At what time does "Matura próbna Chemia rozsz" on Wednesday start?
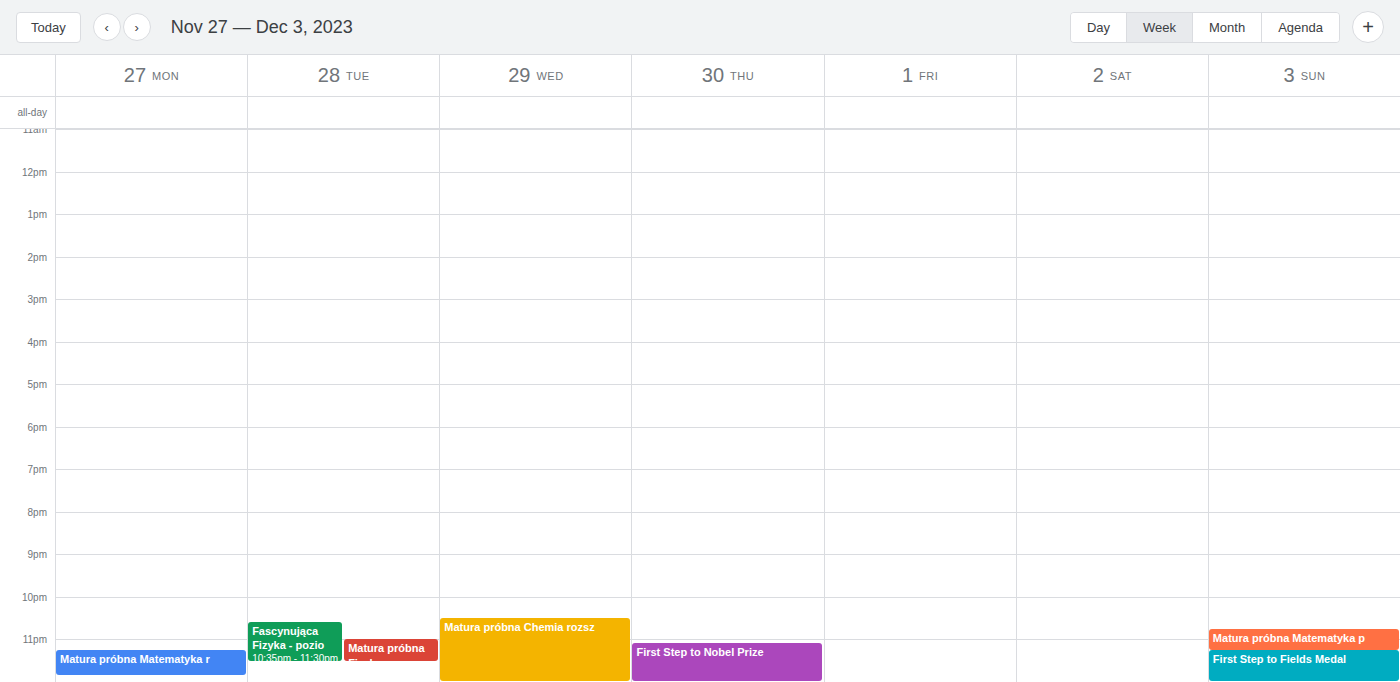
10:30 PM